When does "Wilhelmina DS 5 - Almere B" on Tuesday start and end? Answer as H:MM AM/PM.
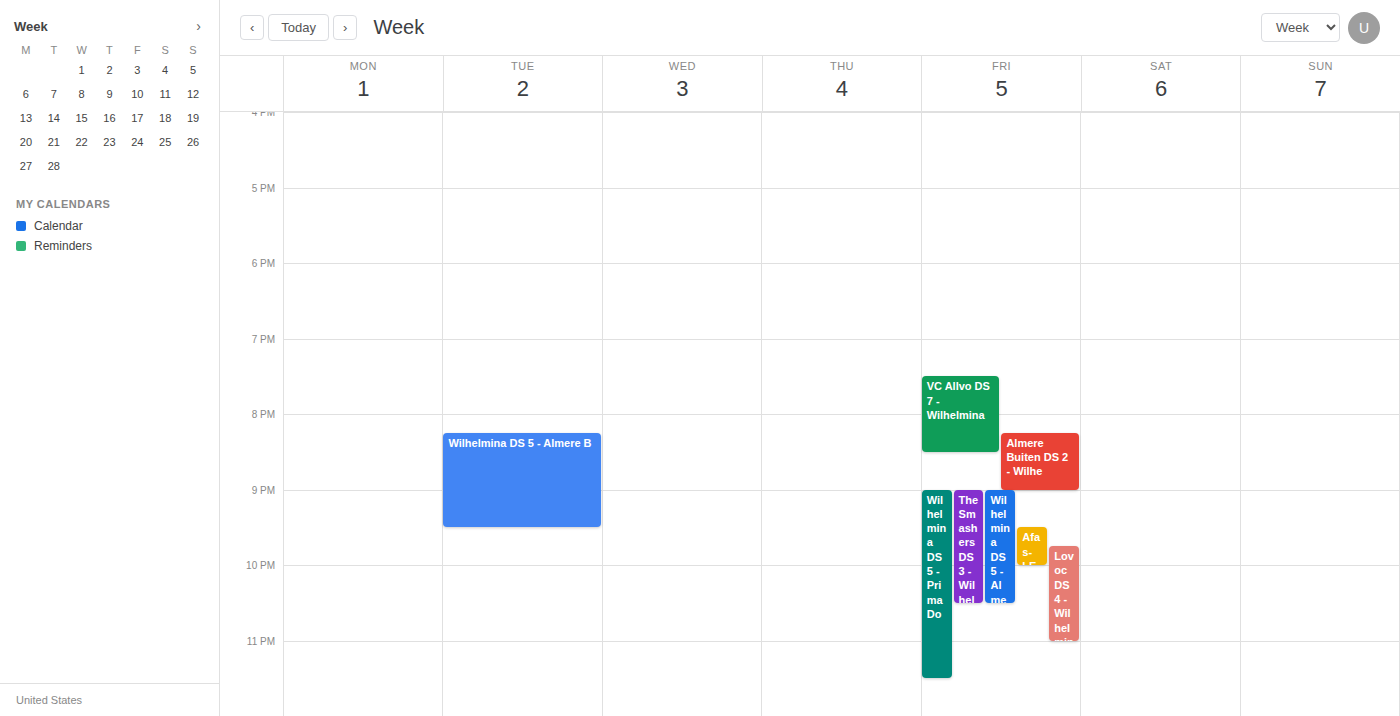
8:15 PM to 9:30 PM